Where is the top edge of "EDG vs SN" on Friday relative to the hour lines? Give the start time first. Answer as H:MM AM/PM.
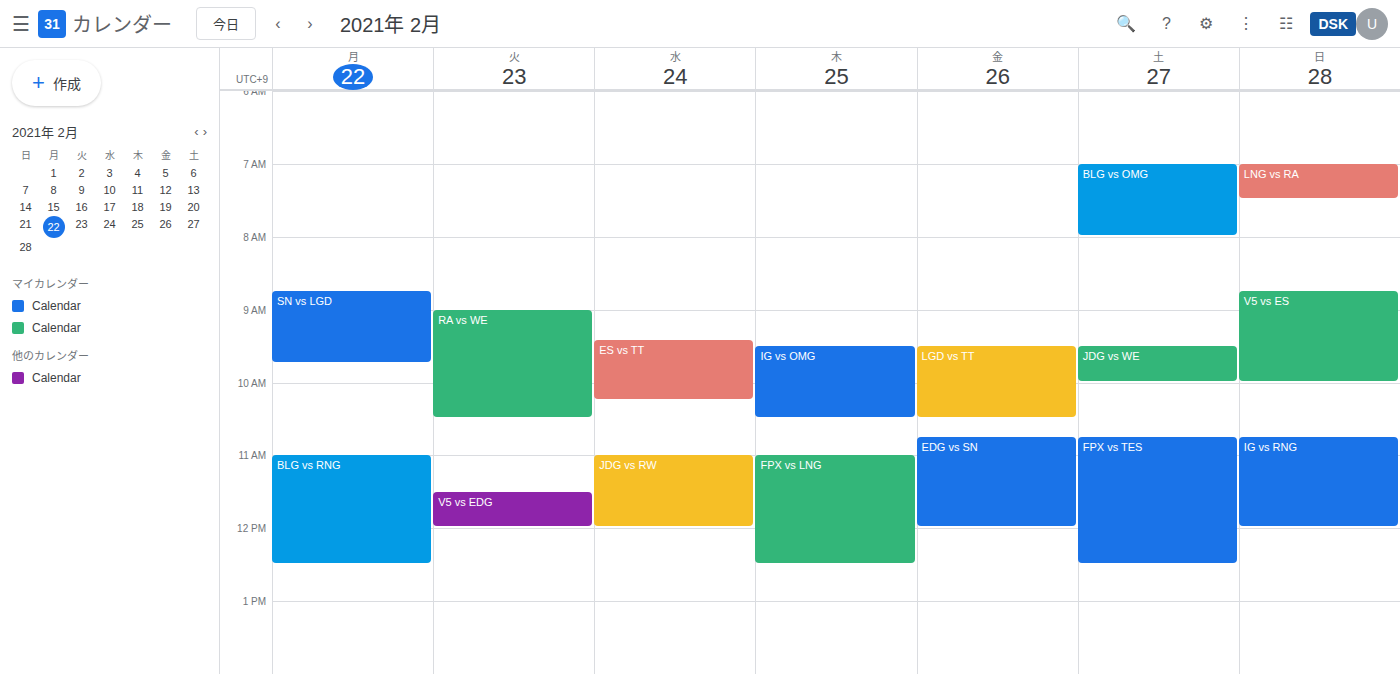
10:45 AM -- neither: three quarters of the way from the 10 AM line to the 11 AM line.